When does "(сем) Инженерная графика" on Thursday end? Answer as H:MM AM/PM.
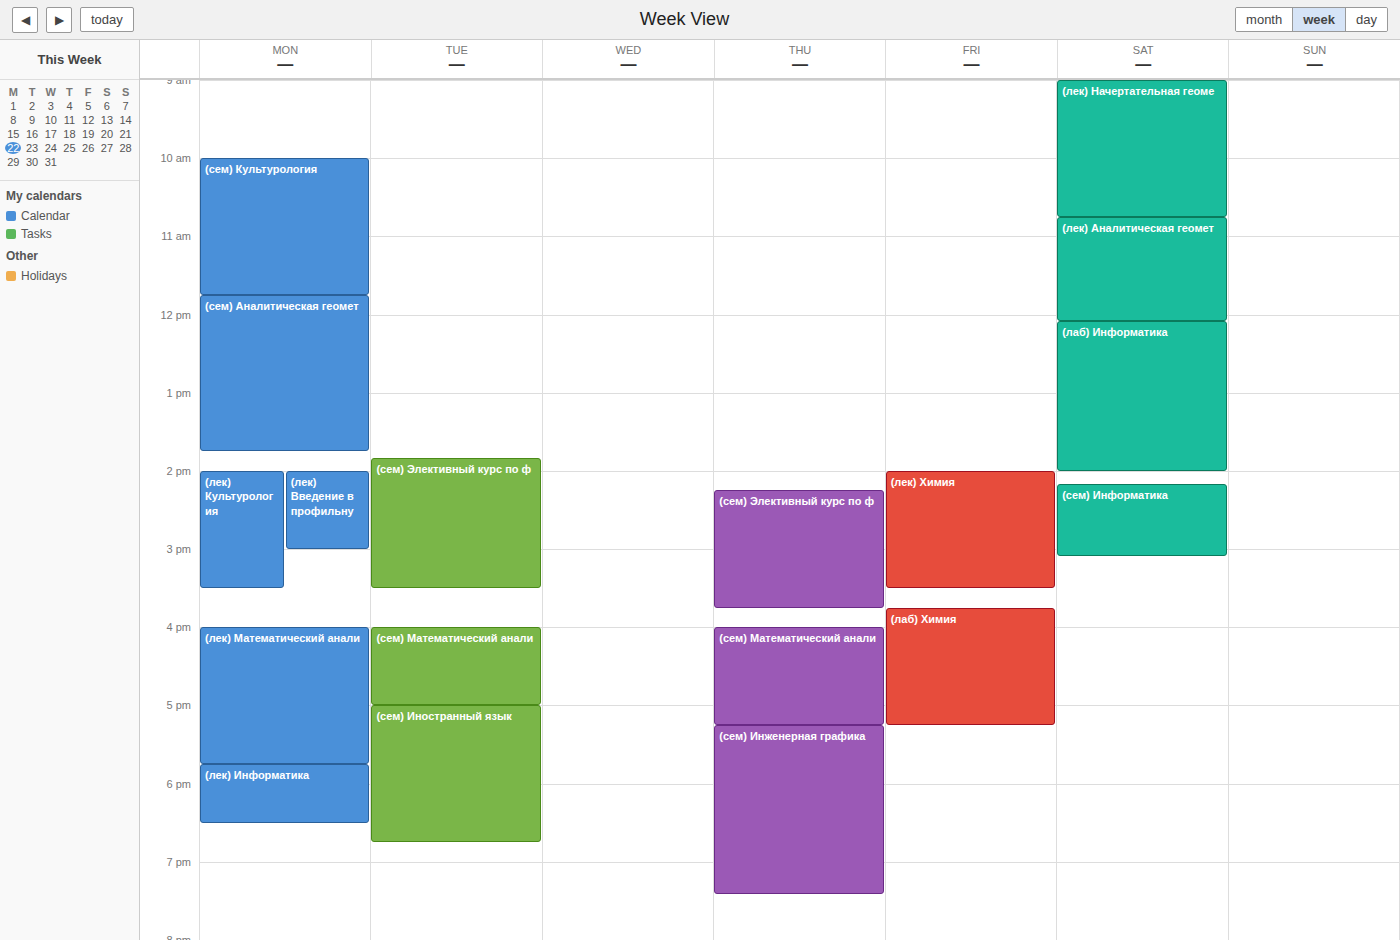
7:25 PM